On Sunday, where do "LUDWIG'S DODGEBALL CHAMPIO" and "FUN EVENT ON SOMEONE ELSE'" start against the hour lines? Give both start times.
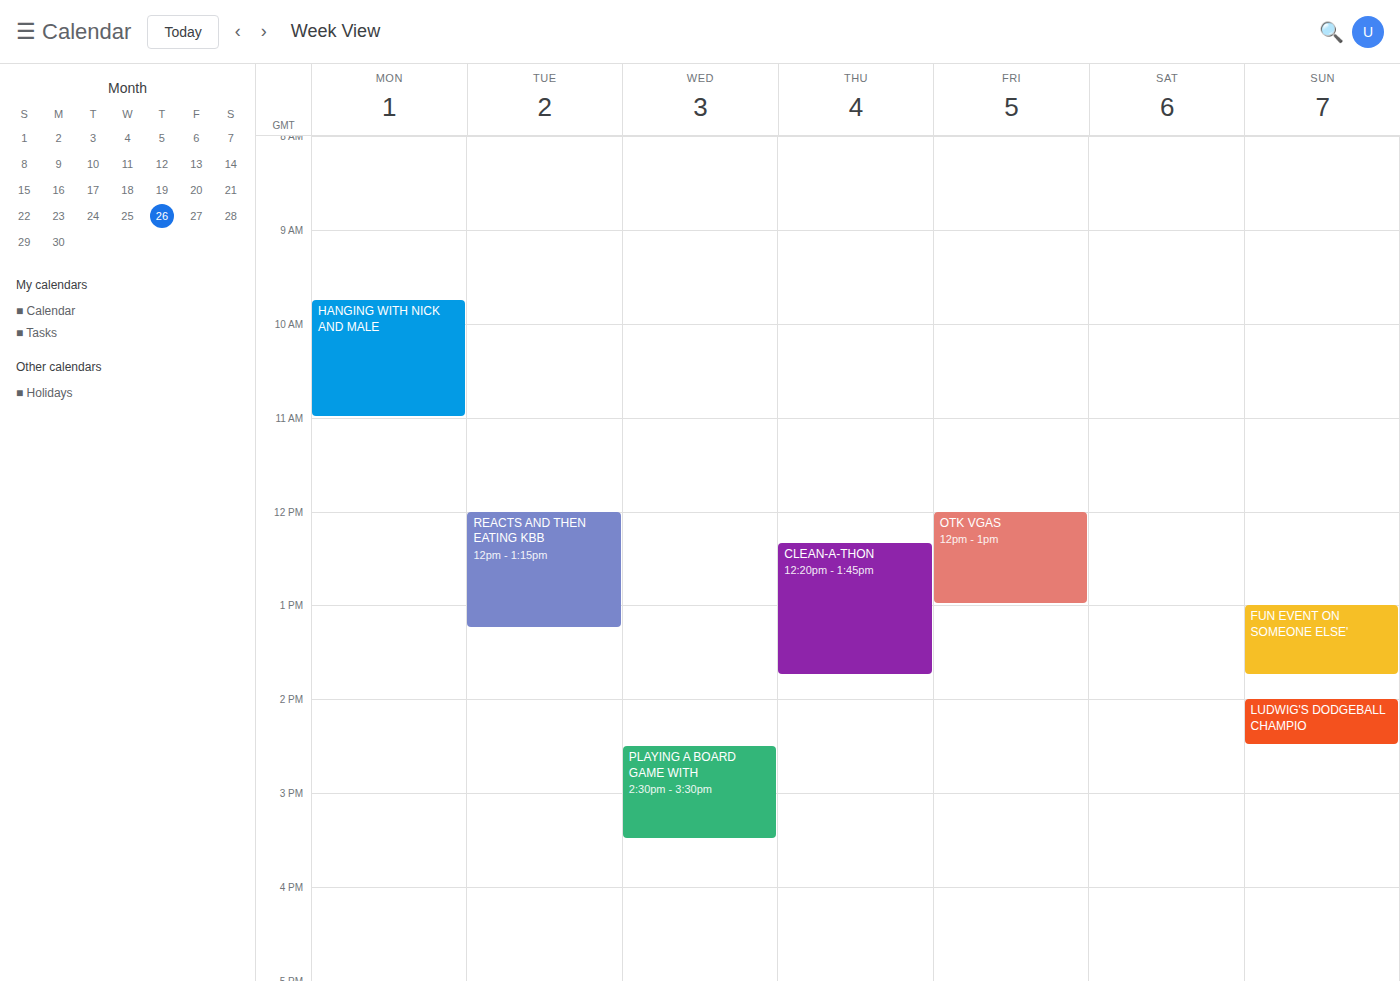
"LUDWIG'S DODGEBALL CHAMPIO": 2:00 PM, exactly on the 2 PM line. "FUN EVENT ON SOMEONE ELSE'": 1:00 PM, exactly on the 1 PM line.